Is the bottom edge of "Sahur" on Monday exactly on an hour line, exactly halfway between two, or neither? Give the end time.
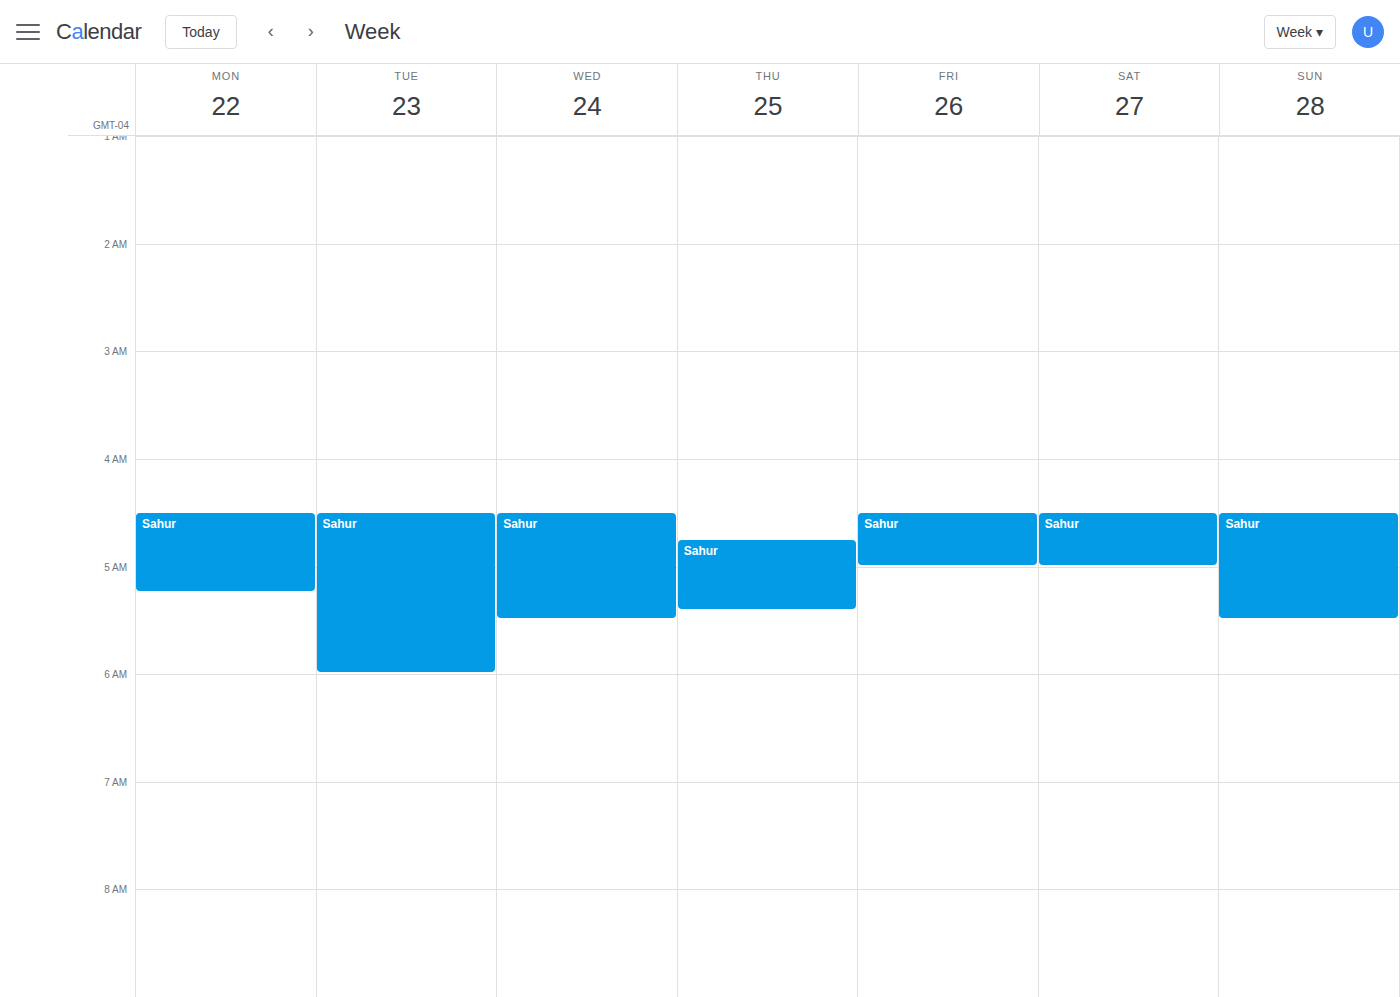
5:15 AM -- neither: a quarter of the way from the 5 AM line to the 6 AM line.